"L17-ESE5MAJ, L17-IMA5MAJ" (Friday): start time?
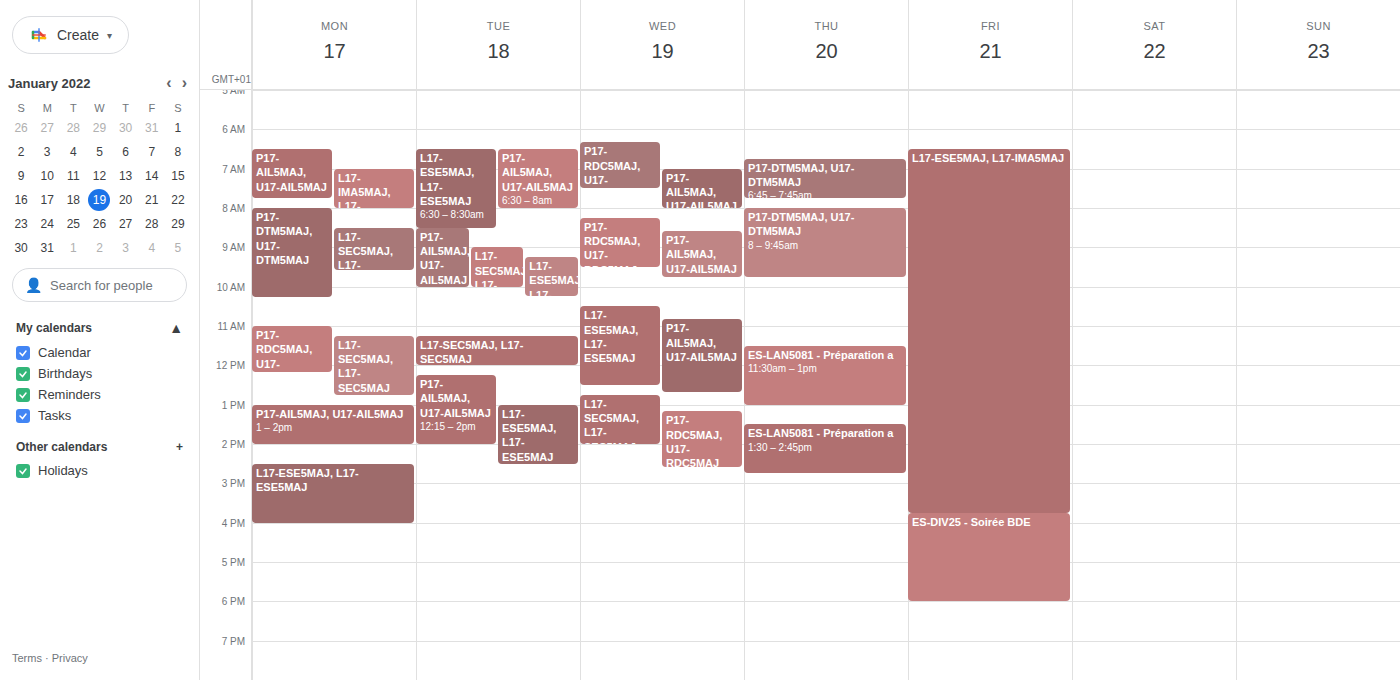
6:30 AM